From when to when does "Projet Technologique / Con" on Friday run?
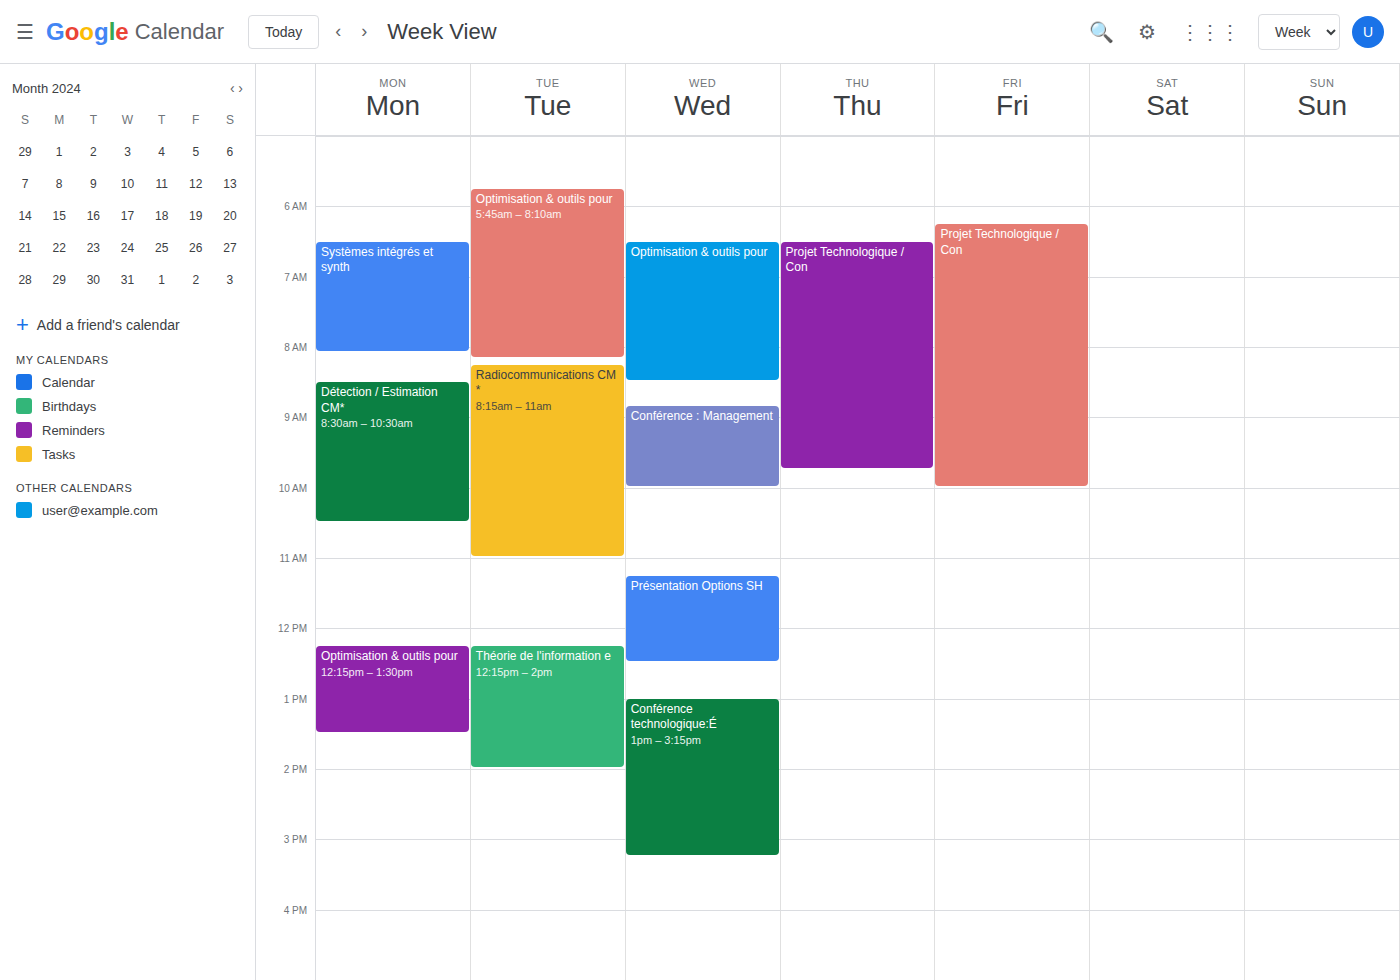
6:15 AM to 10:00 AM